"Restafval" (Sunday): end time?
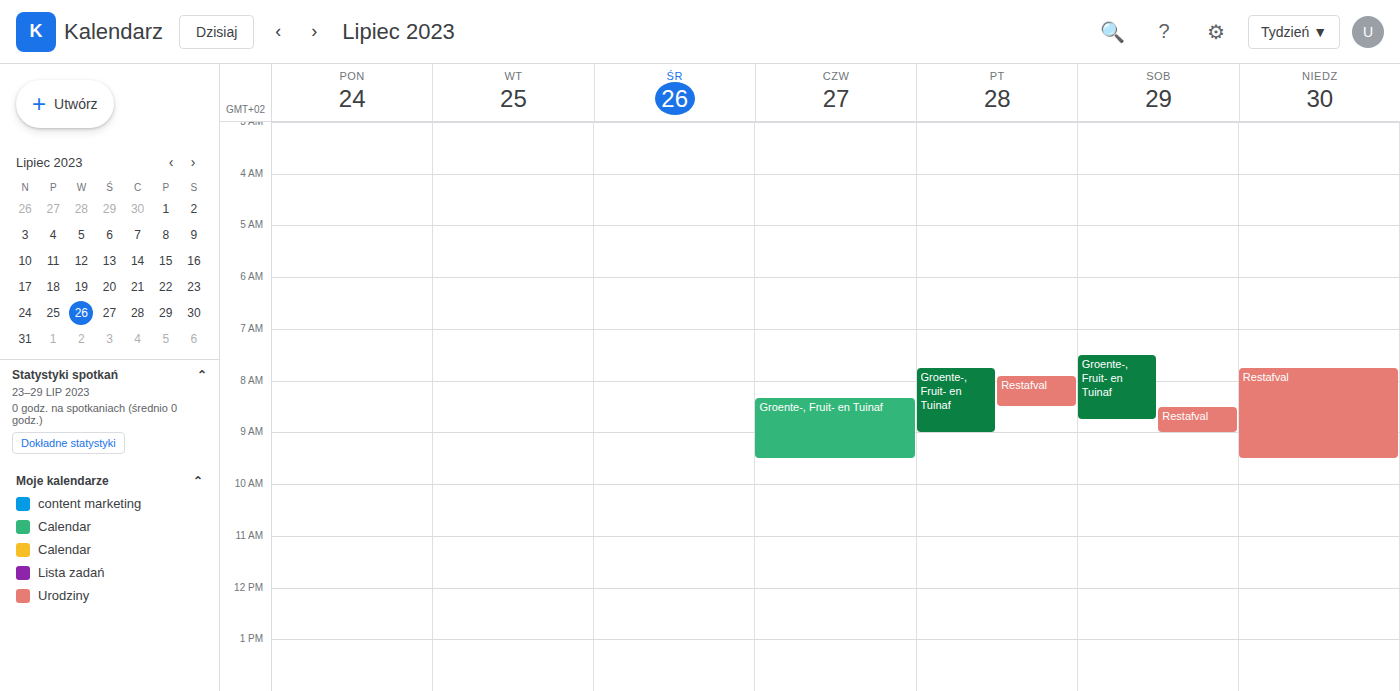
9:30 AM